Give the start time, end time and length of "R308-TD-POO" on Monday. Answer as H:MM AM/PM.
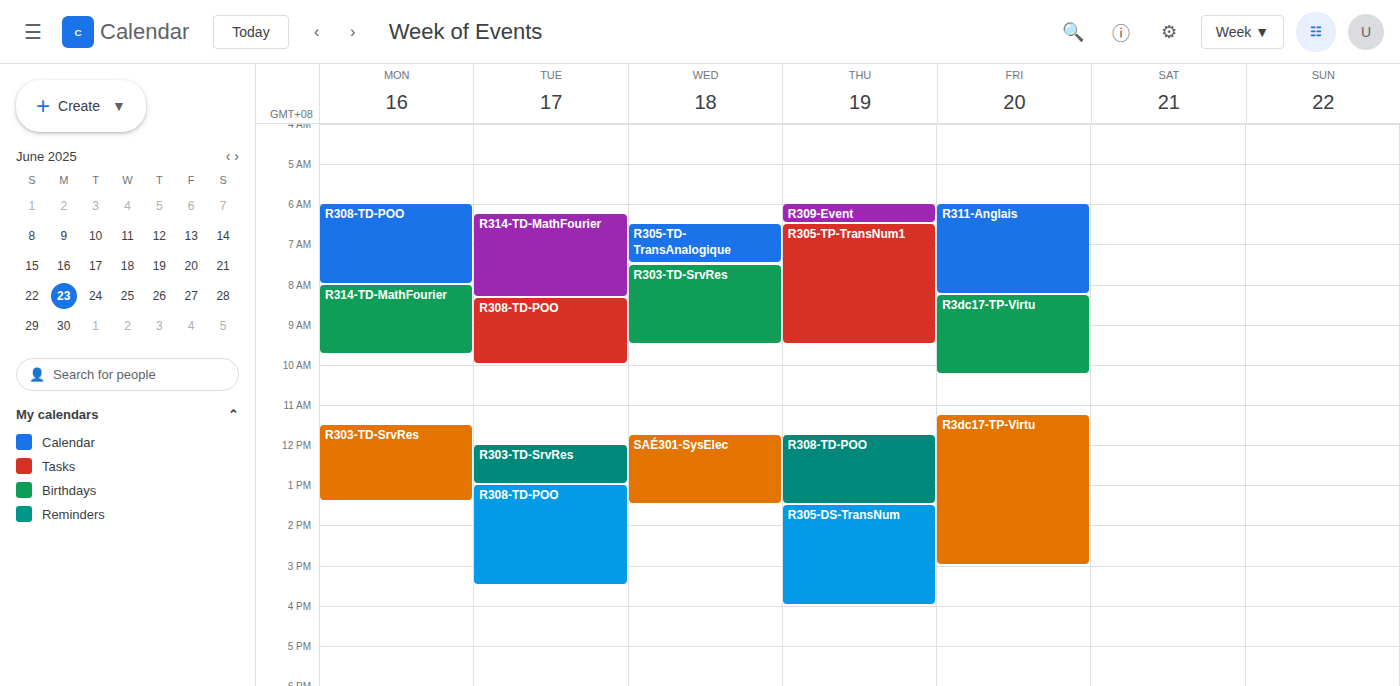
6:00 AM to 8:00 AM, 2 hours